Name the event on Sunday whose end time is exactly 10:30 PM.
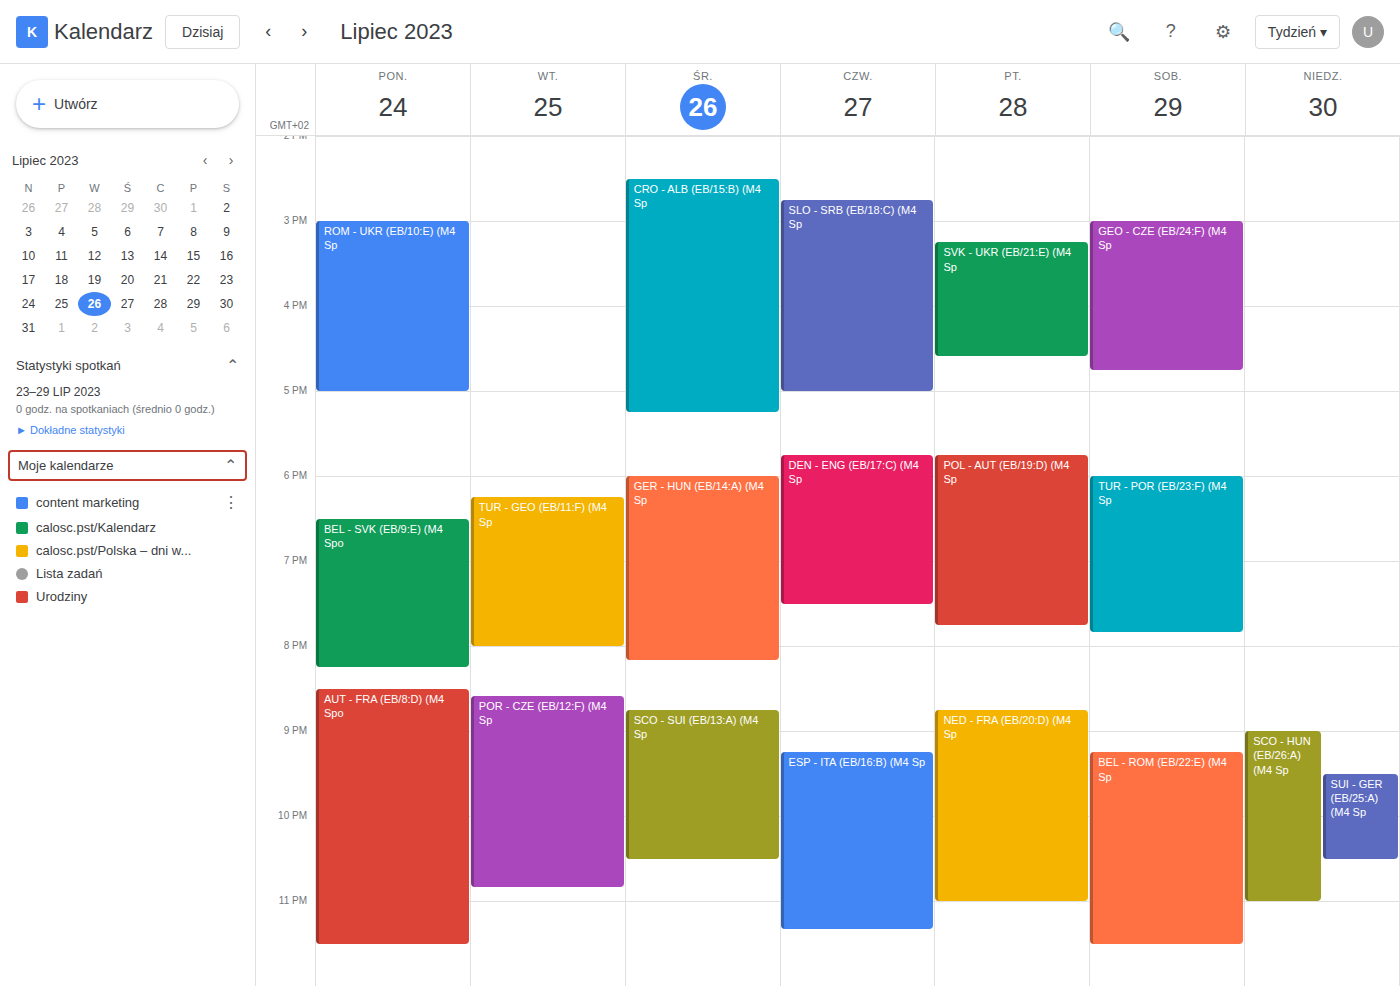
"SUI - GER (EB/25:A) (M4 Sp"